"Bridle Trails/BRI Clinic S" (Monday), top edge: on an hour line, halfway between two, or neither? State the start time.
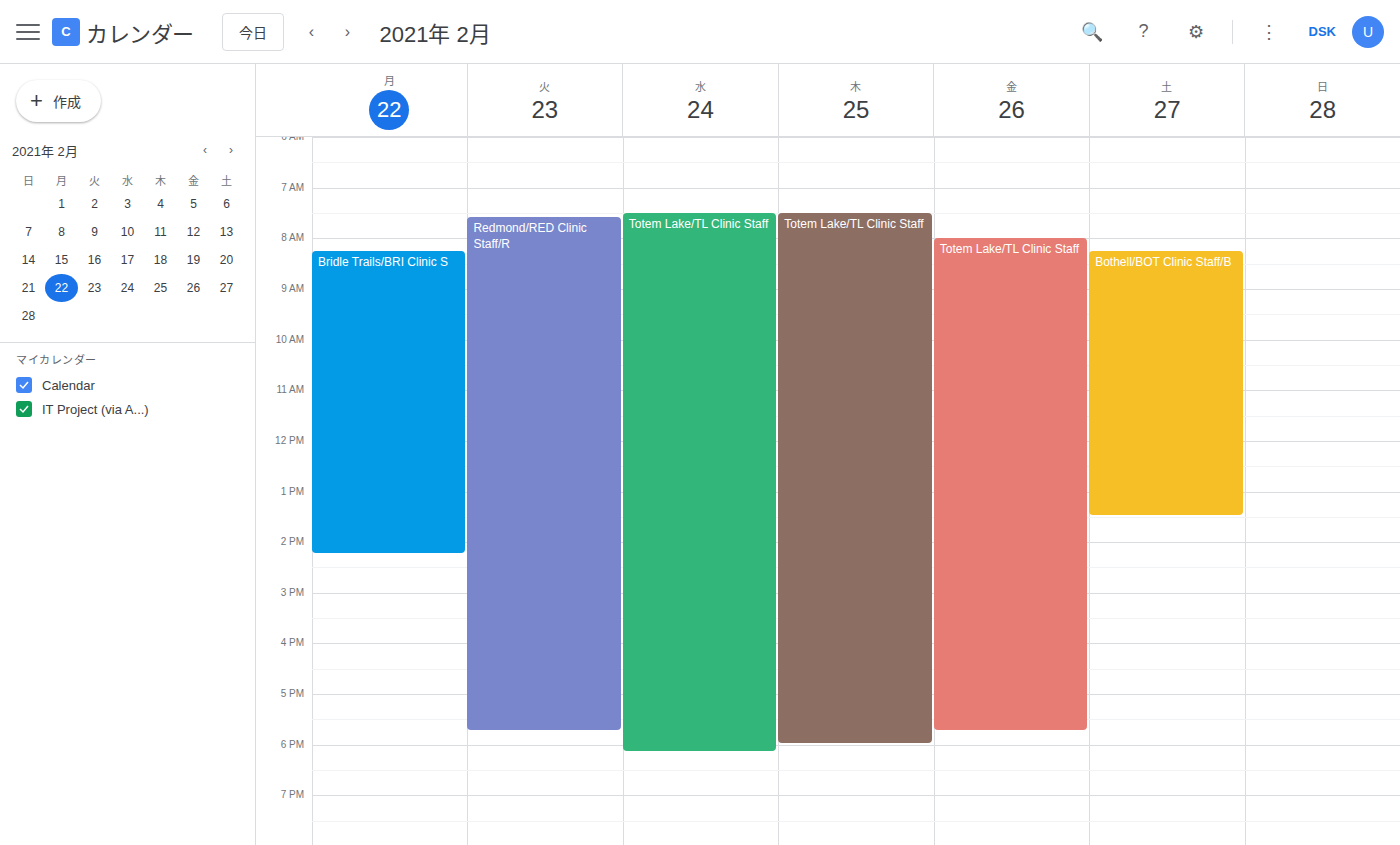
8:15 AM -- neither: a quarter of the way from the 8 AM line to the 9 AM line.